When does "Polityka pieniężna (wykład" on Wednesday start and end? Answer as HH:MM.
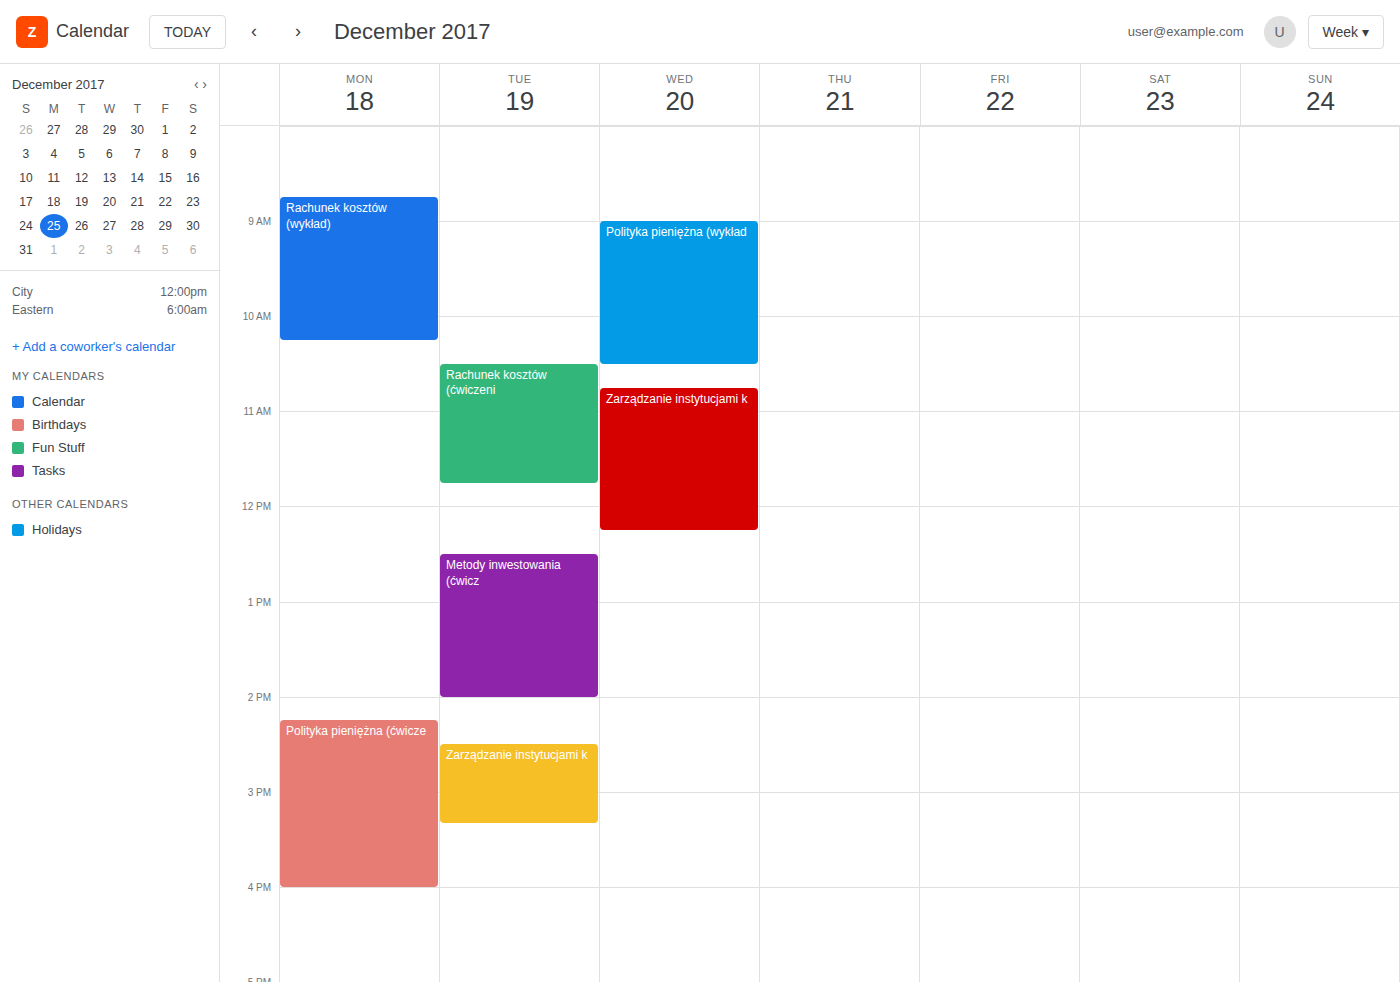
09:00 to 10:30